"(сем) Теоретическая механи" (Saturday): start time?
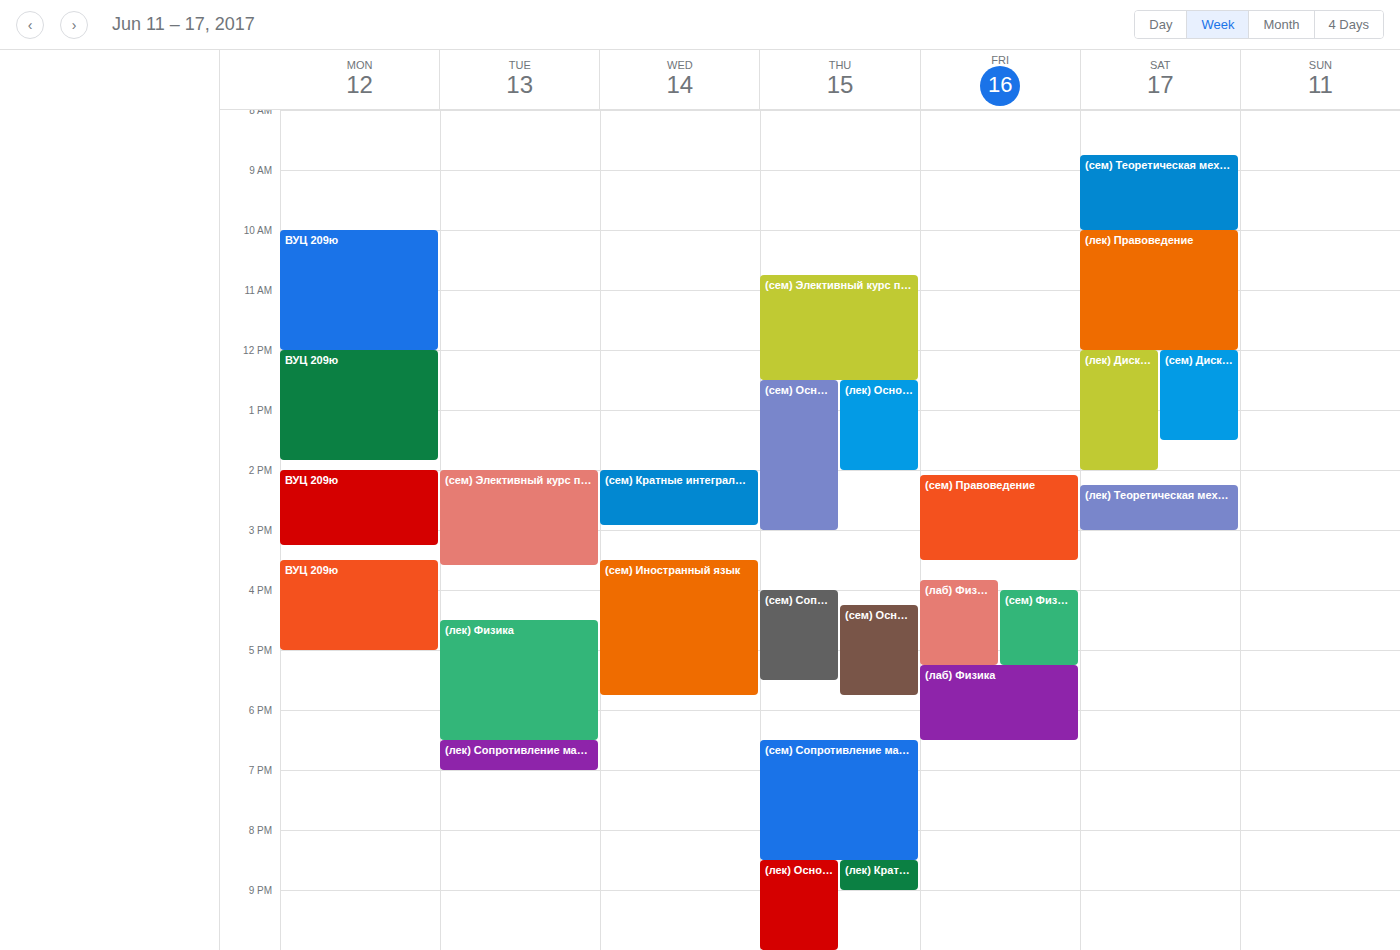
8:45 AM